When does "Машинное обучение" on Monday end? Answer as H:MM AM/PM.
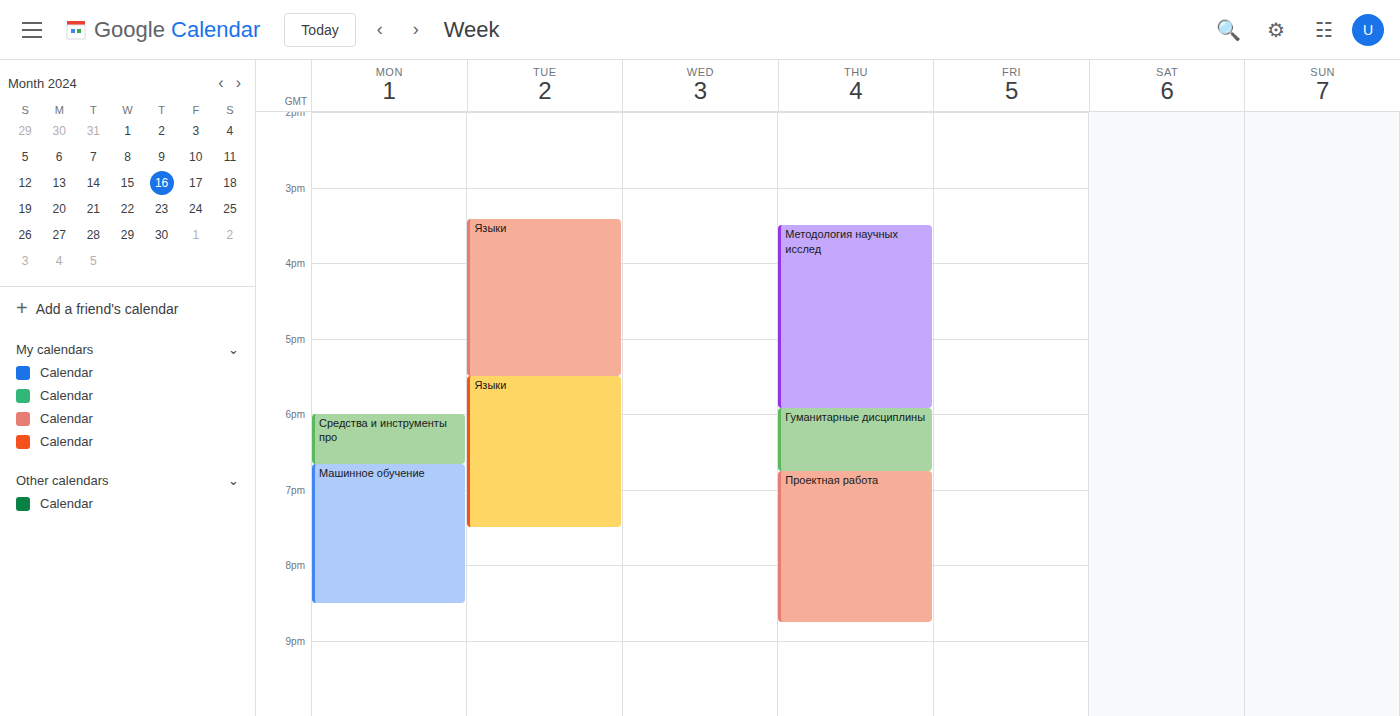
8:30 PM